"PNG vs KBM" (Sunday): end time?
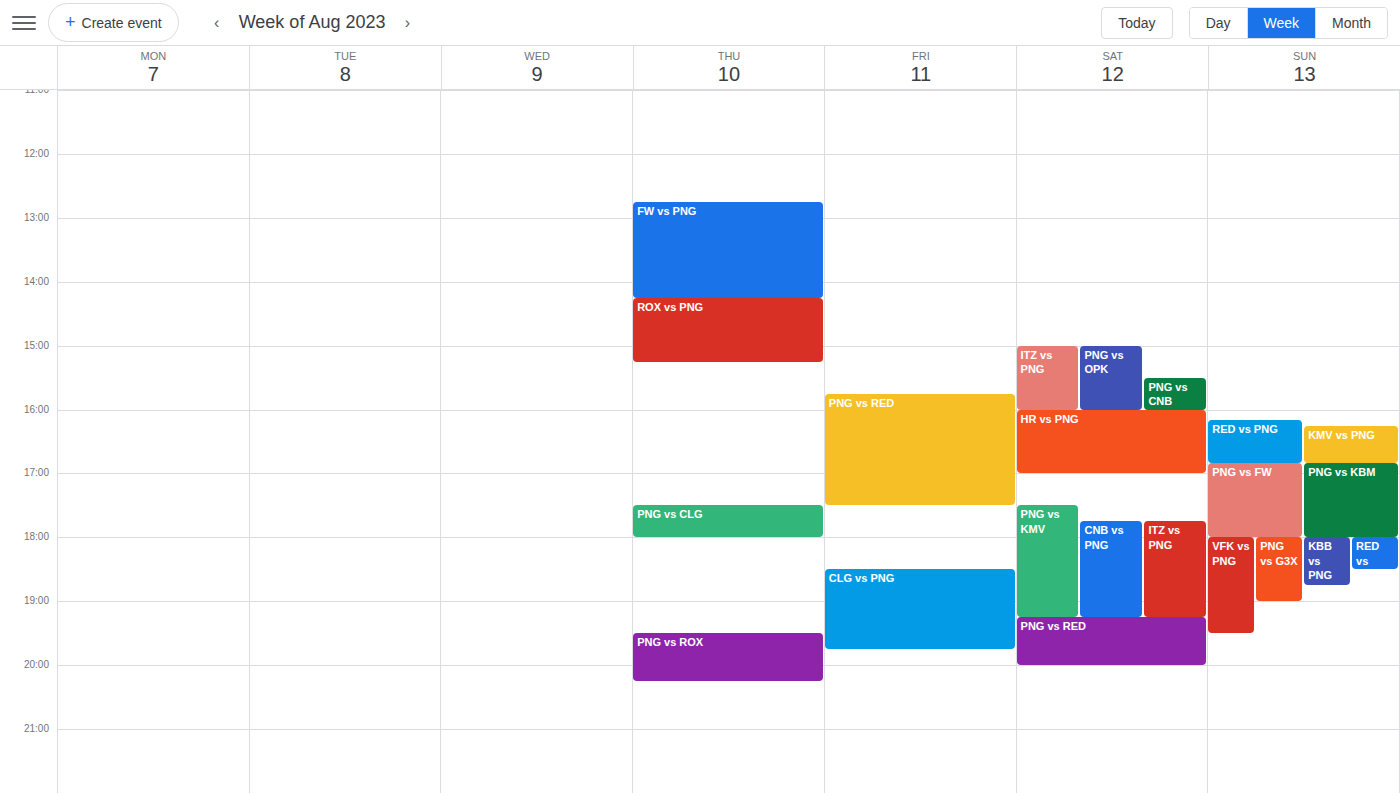
6:00 PM